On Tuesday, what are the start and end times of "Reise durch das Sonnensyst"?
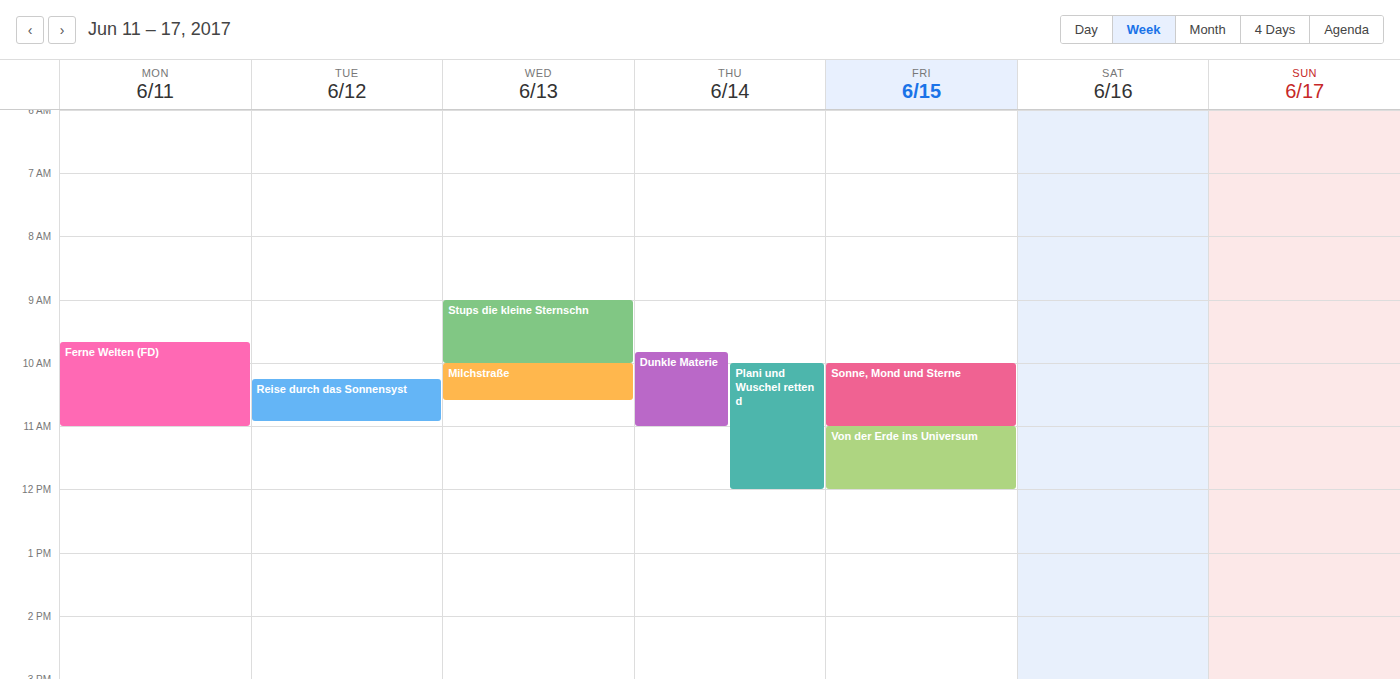
10:15 AM to 10:55 AM